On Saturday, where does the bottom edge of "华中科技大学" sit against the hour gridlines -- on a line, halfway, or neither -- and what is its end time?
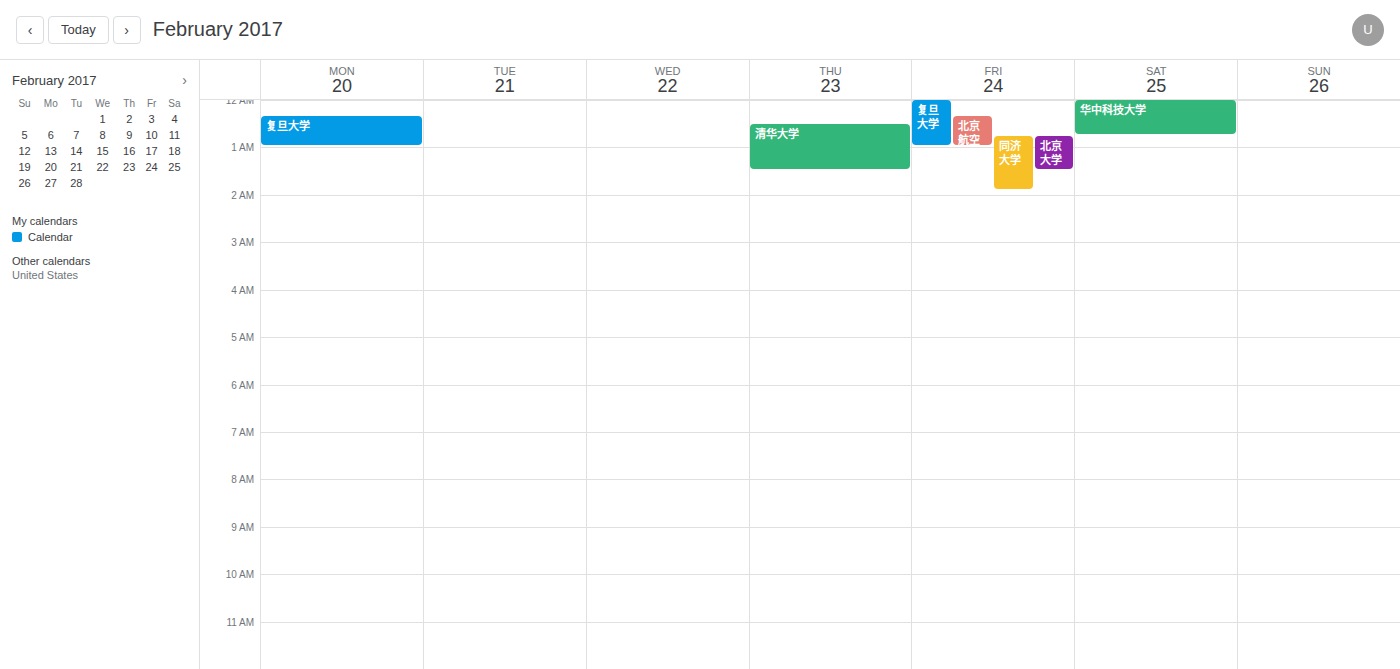
12:45 AM -- neither: three quarters of the way from the 12 AM line to the 1 AM line.